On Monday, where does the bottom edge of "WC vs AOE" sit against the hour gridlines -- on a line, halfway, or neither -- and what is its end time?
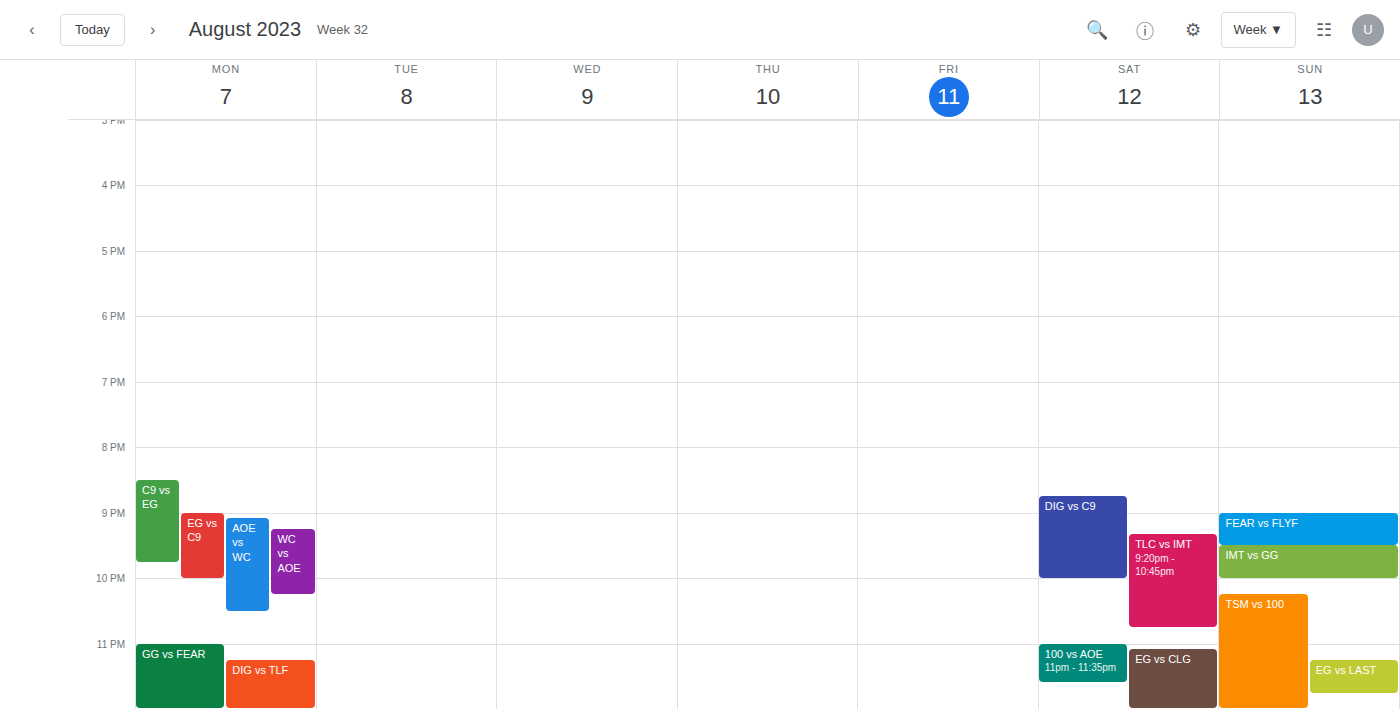
22:15 -- neither: a quarter of the way from the 22:00 line to the 23:00 line.